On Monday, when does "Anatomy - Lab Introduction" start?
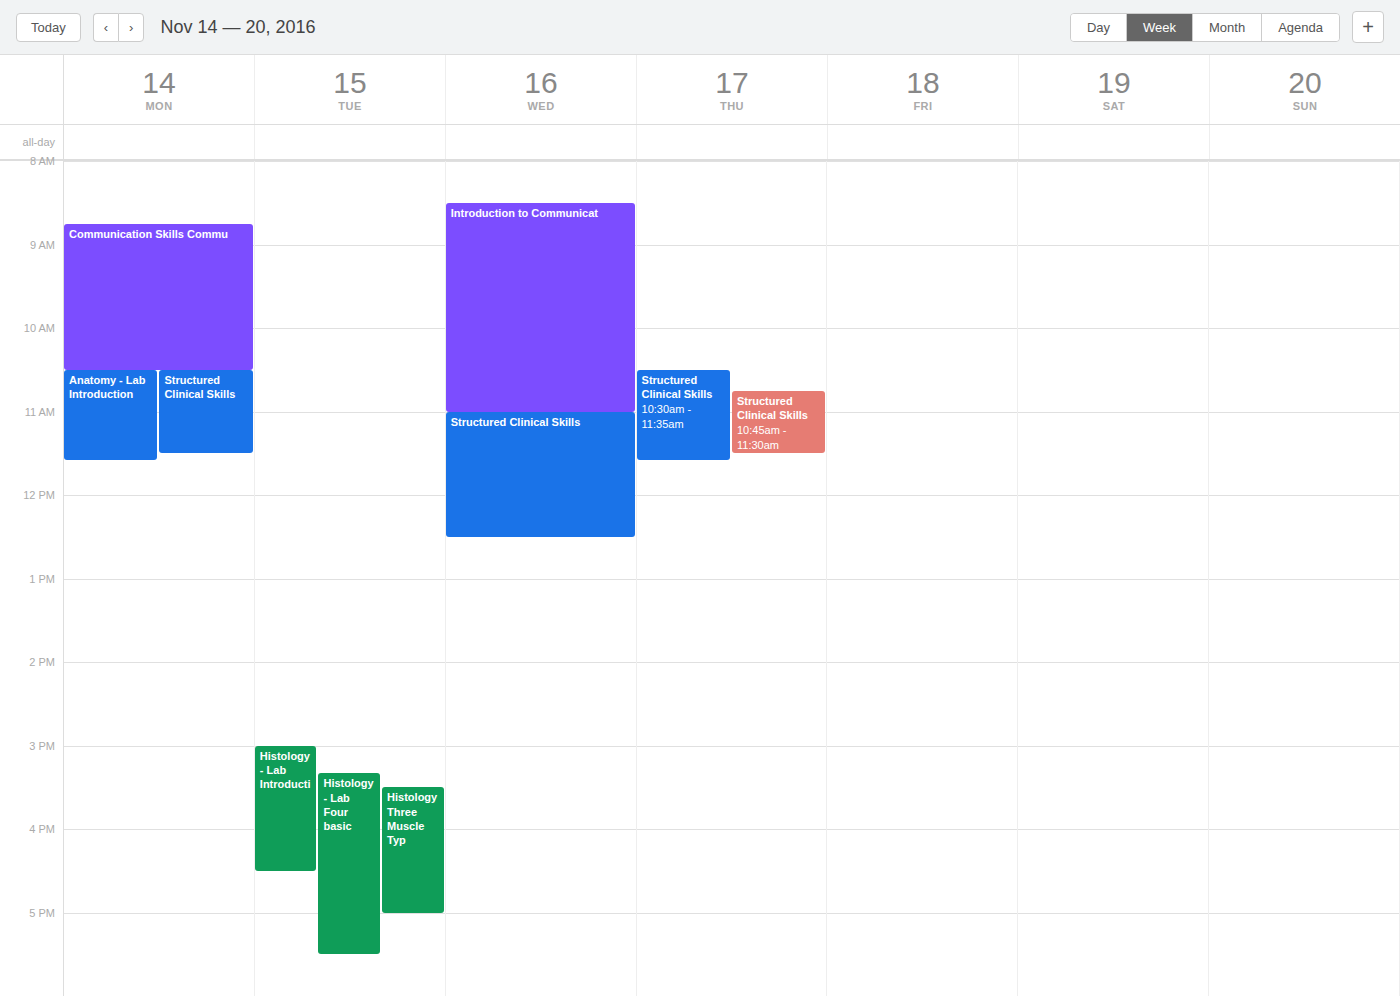
10:30 AM